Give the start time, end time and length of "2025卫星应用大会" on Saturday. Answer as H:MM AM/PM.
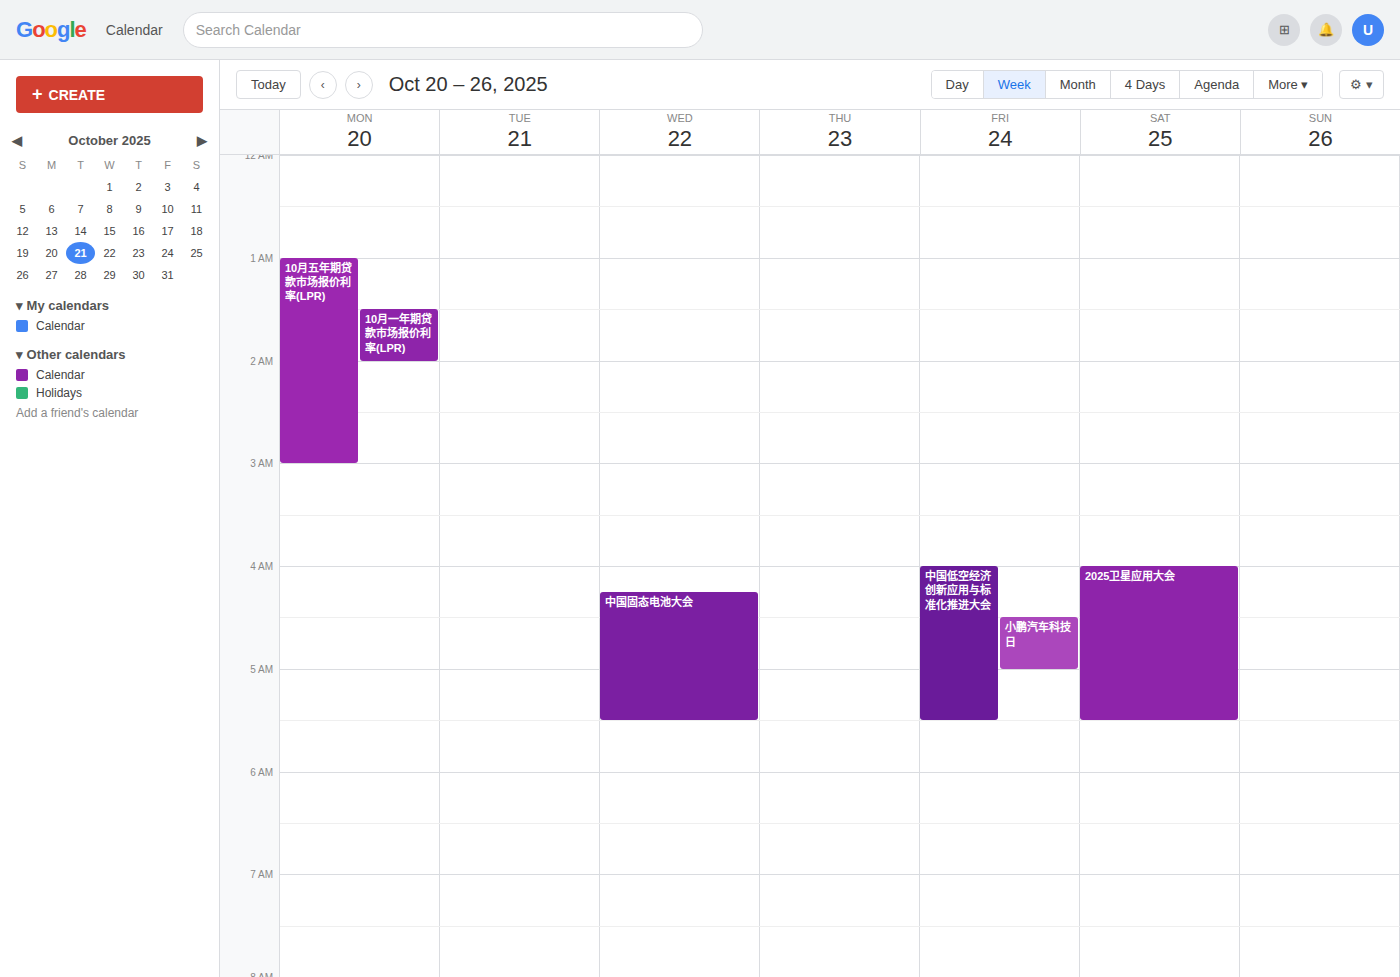
4:00 AM to 5:30 AM, 1 hour 30 minutes